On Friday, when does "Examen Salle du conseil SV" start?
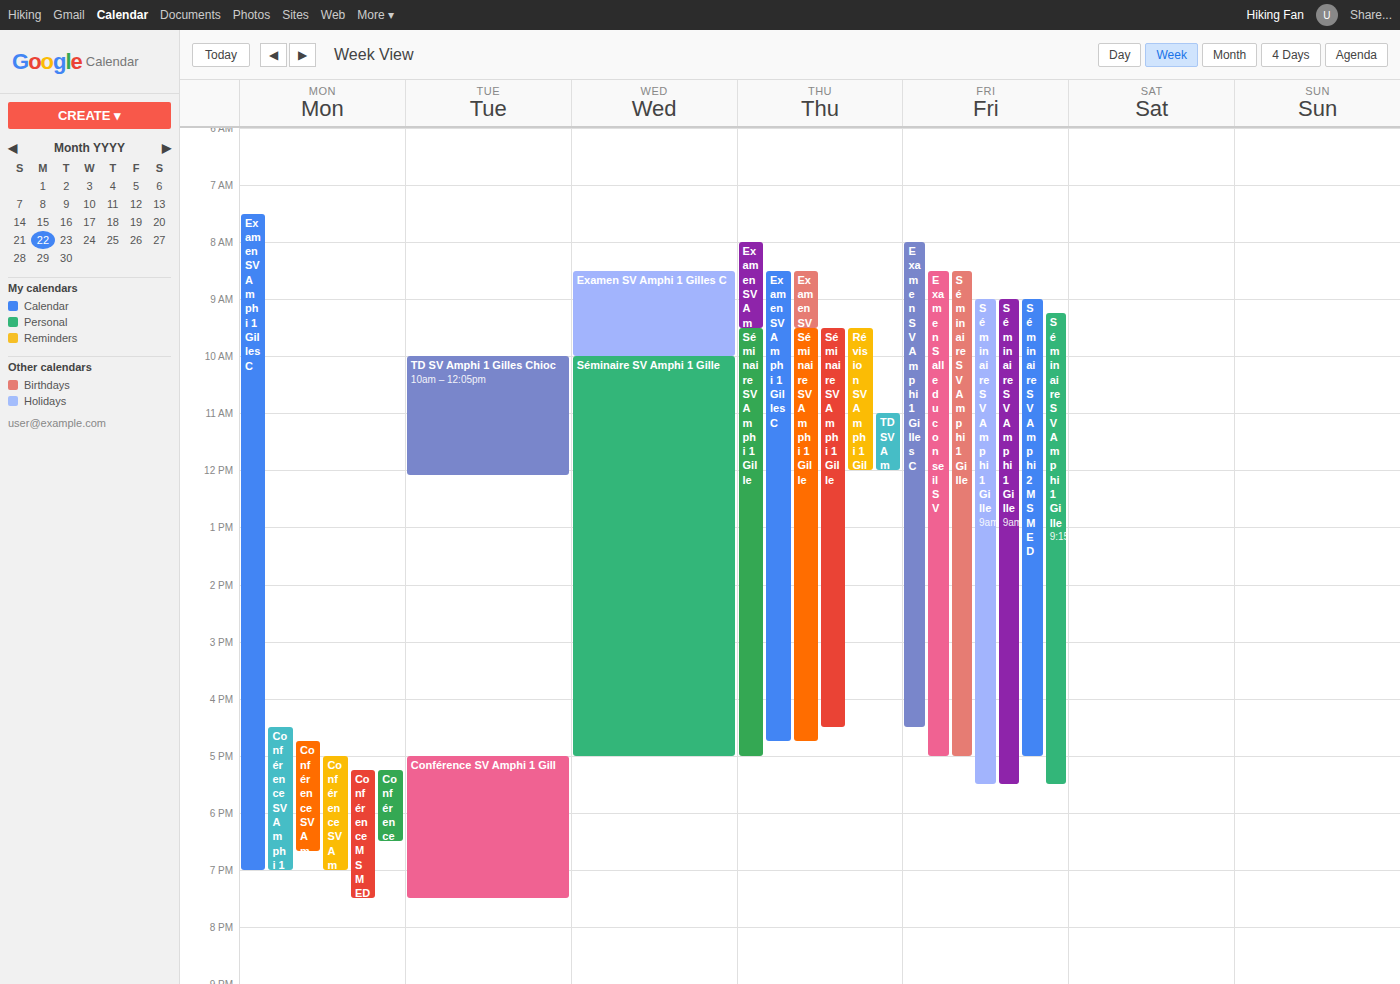
8:30 AM